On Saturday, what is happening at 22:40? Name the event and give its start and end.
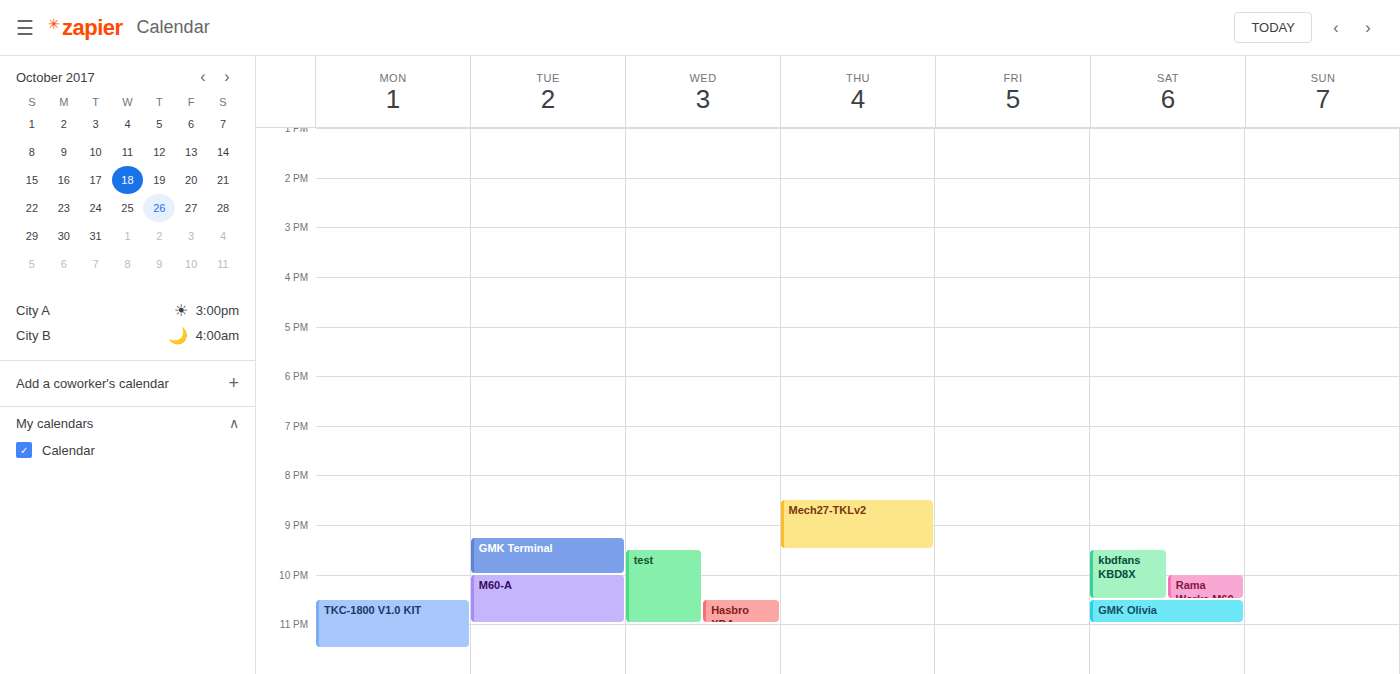
"GMK Olivia", 22:30 to 23:00